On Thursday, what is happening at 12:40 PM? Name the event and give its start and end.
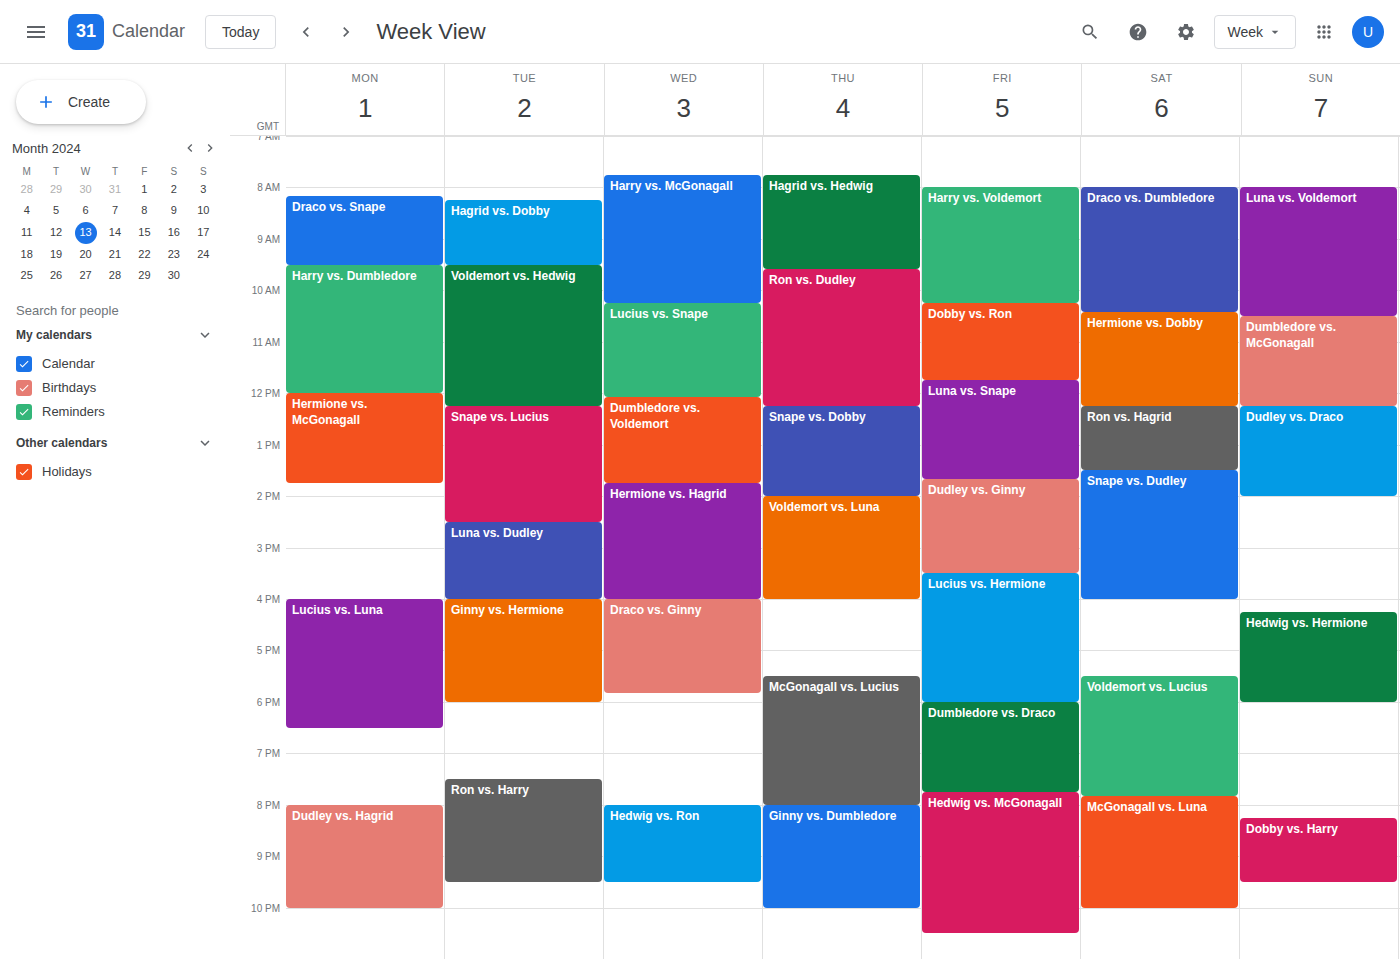
"Snape vs. Dobby", 12:15 PM to 2:00 PM